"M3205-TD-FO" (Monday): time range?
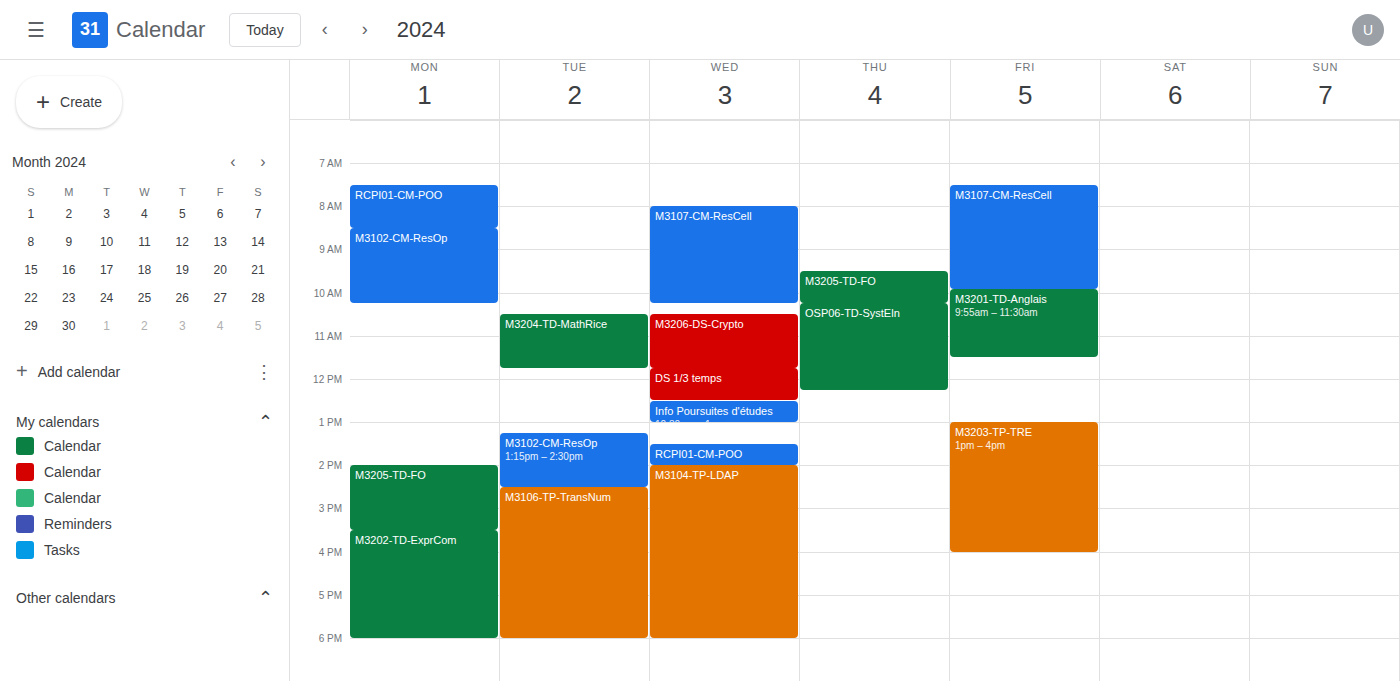
2:00 PM to 3:30 PM